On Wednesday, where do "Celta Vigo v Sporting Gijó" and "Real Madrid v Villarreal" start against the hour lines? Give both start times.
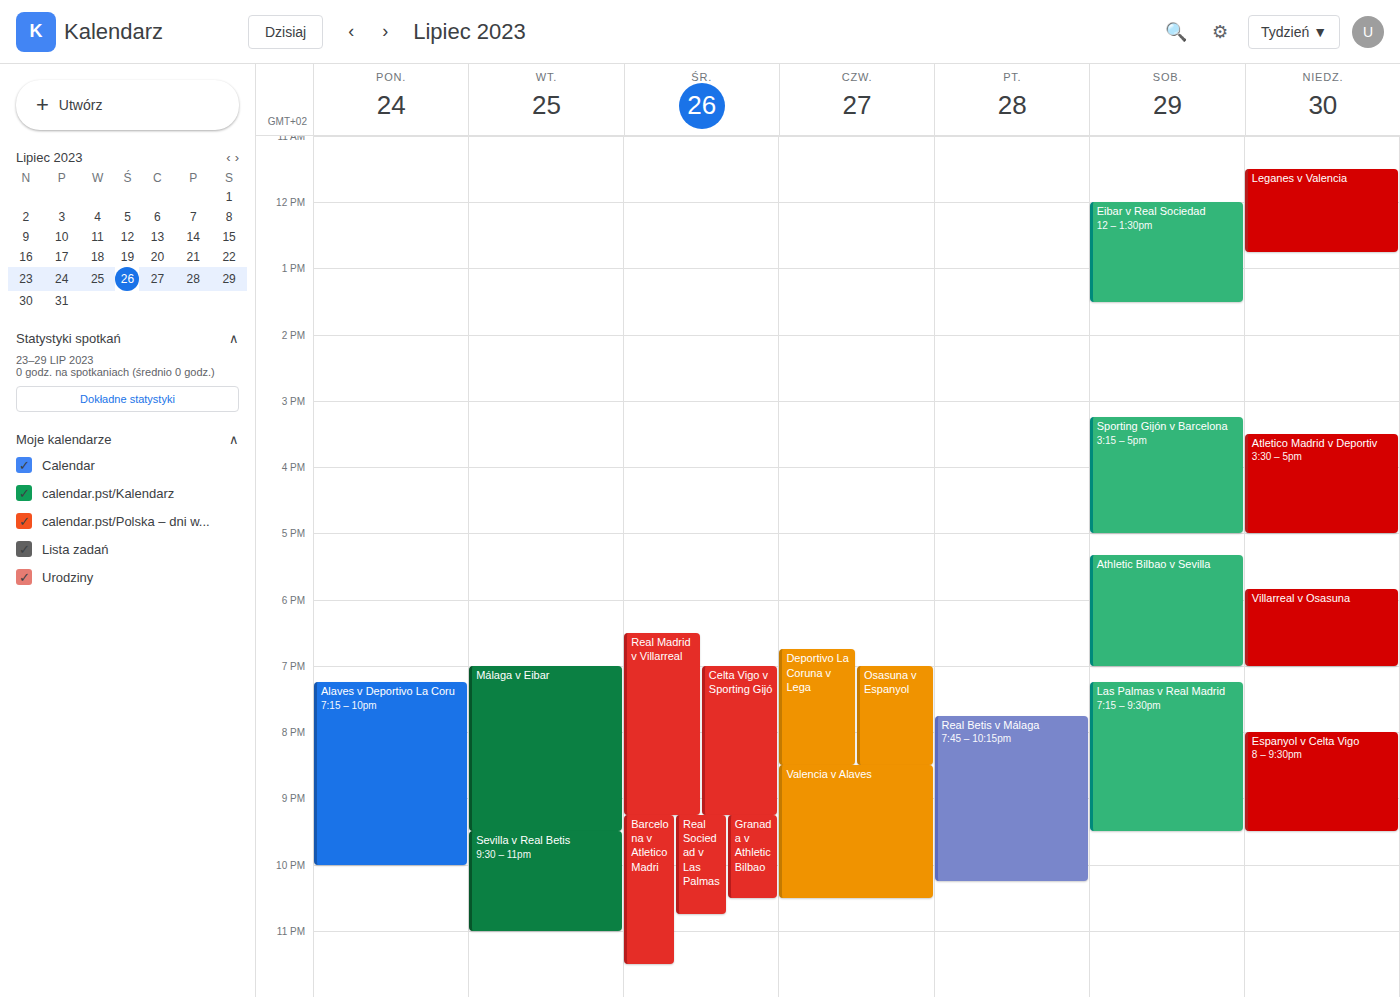
"Celta Vigo v Sporting Gijó": 7:00 PM, exactly on the 7 PM line. "Real Madrid v Villarreal": 6:30 PM, halfway between the 6 PM and 7 PM lines.